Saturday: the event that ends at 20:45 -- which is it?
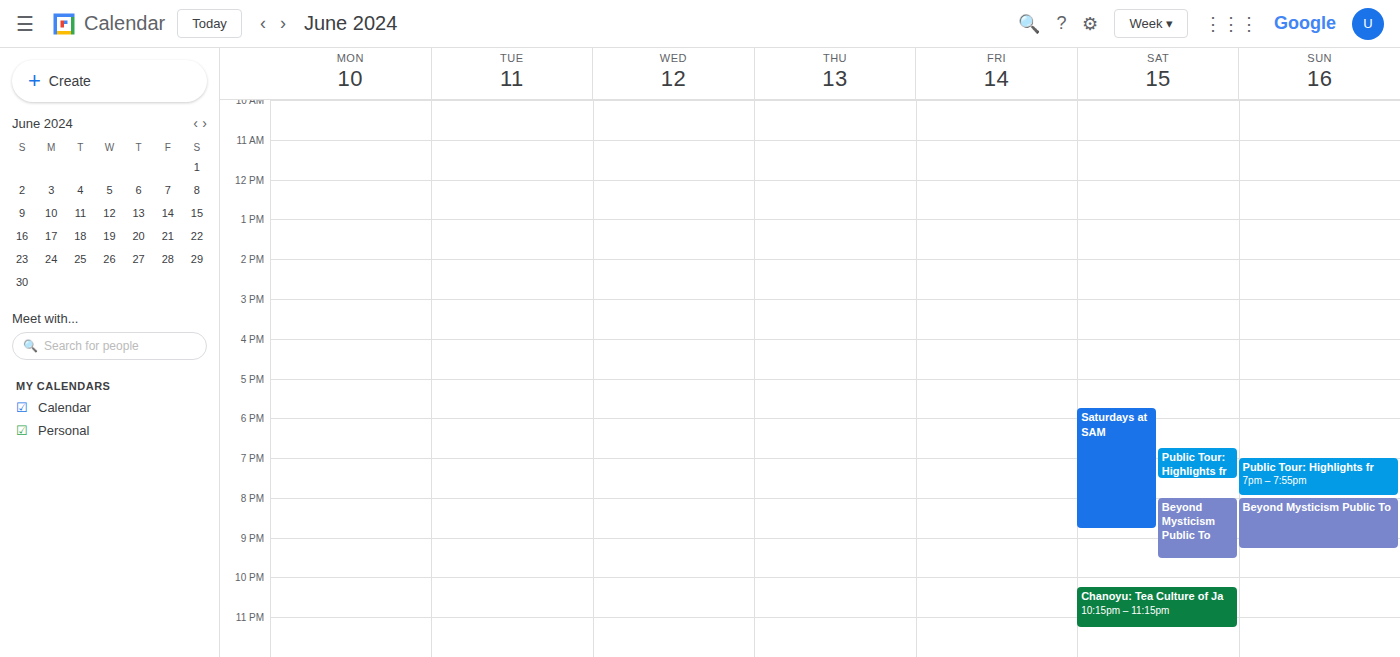
"Saturdays at SAM"